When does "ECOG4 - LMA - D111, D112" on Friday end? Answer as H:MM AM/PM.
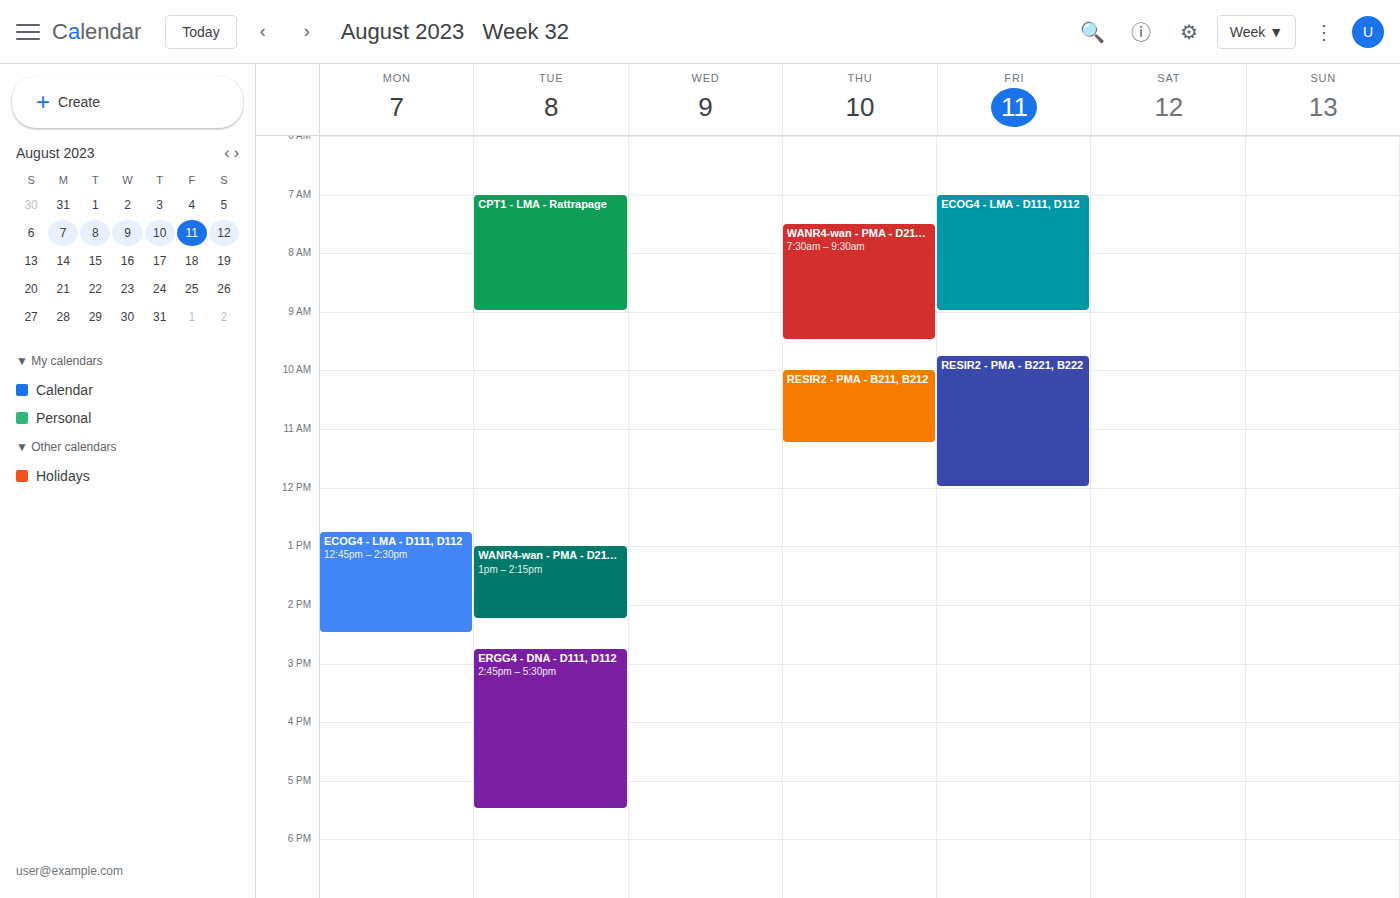
9:00 AM